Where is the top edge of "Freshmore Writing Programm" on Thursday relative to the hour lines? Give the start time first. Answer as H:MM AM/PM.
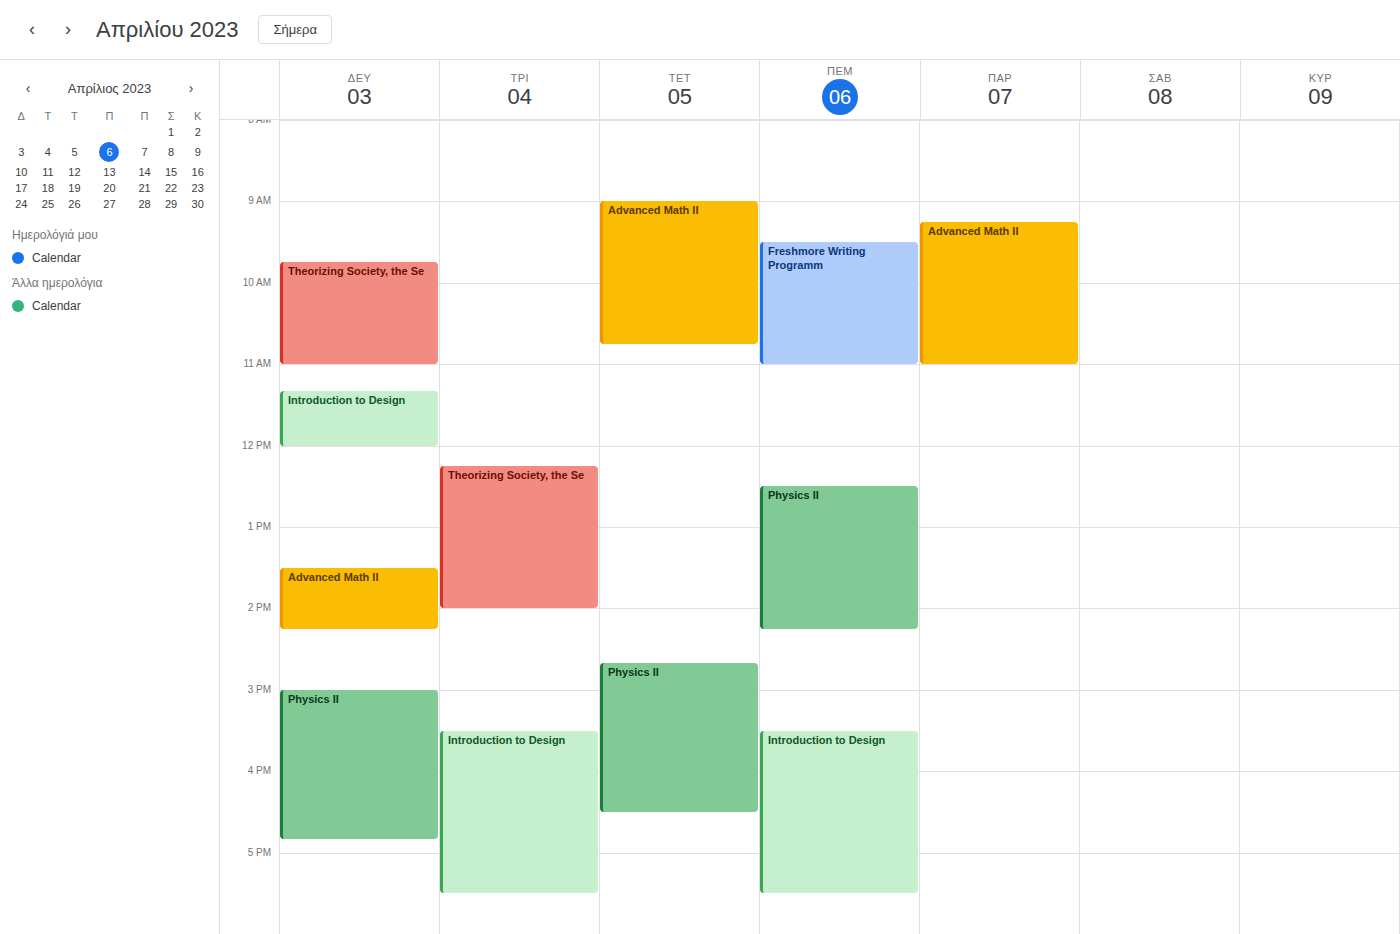
9:30 AM -- halfway between the 9 AM and 10 AM lines.